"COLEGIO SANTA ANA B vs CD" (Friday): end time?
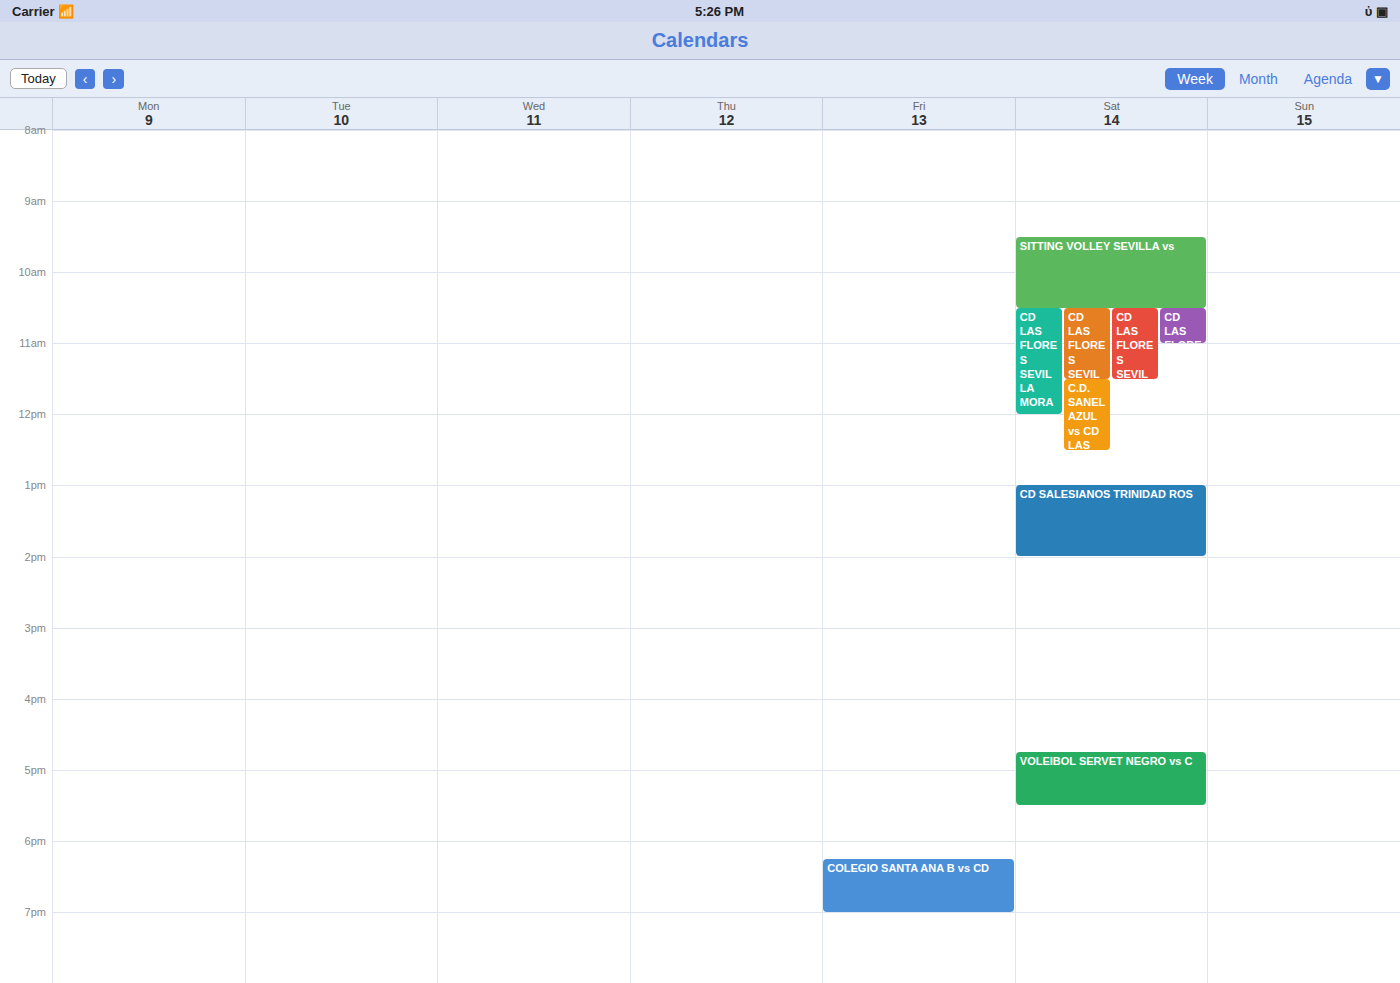
7:00 PM